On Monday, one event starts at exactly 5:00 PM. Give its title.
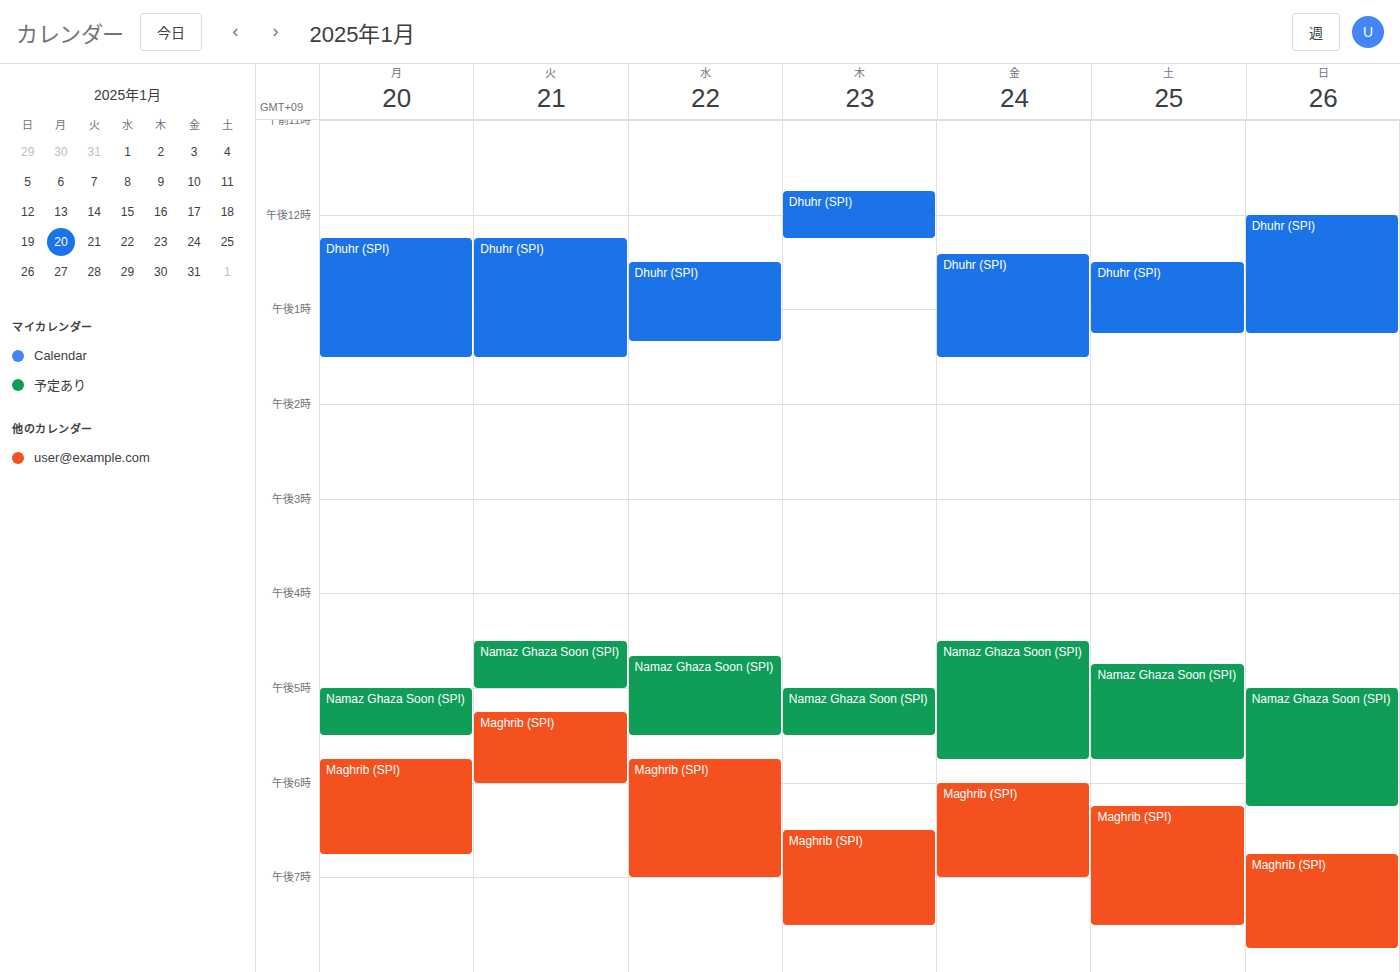
"Namaz Ghaza Soon (SPI)"